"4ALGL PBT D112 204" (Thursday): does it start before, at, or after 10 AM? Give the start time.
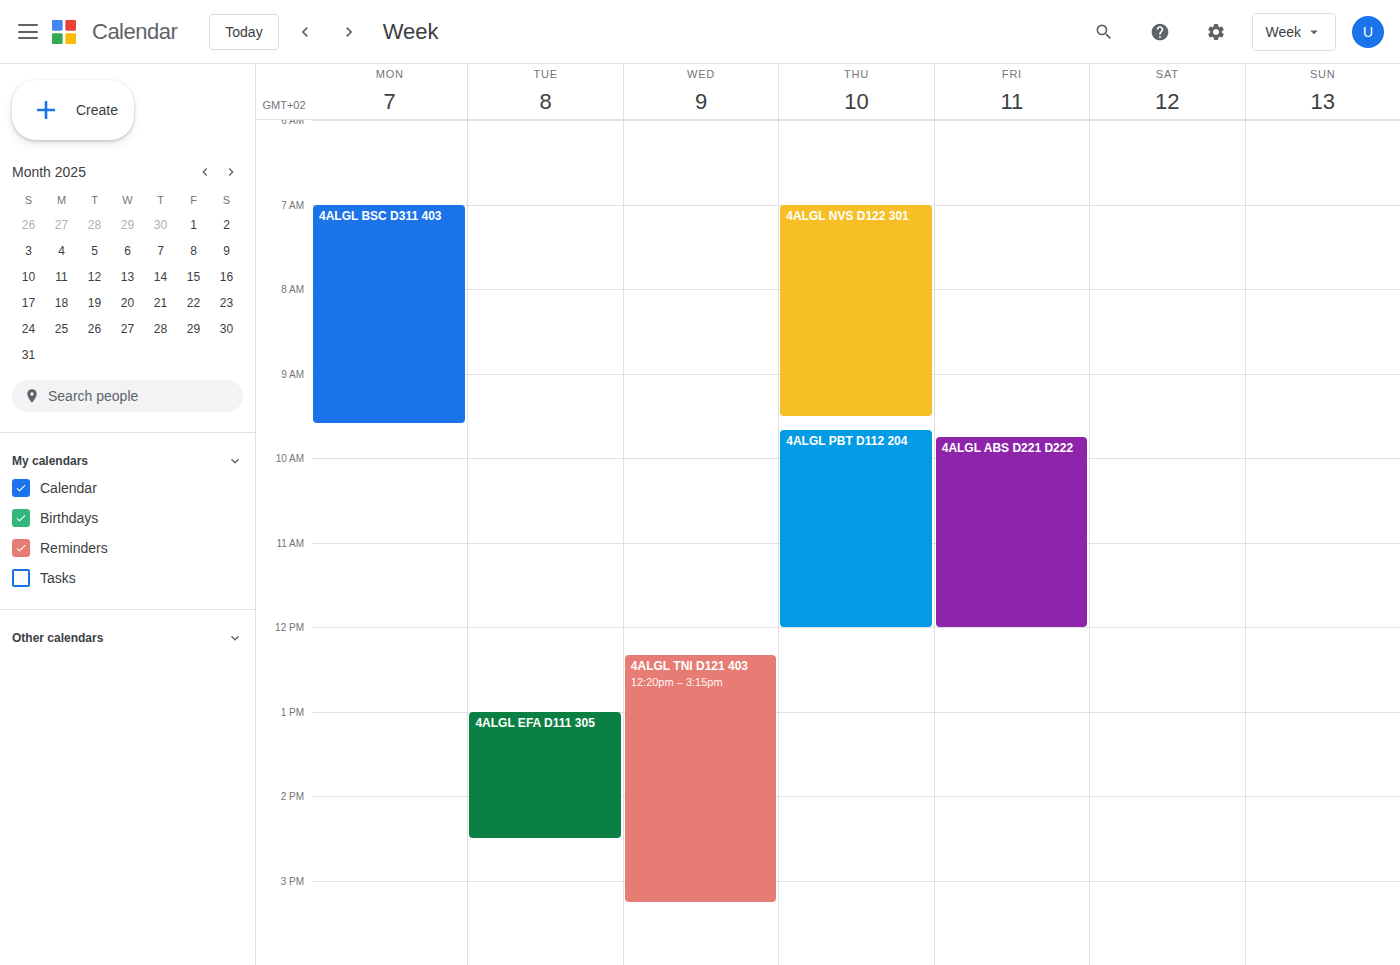
9:40 AM -- before 10 AM, 20 minutes above the 10 AM line.